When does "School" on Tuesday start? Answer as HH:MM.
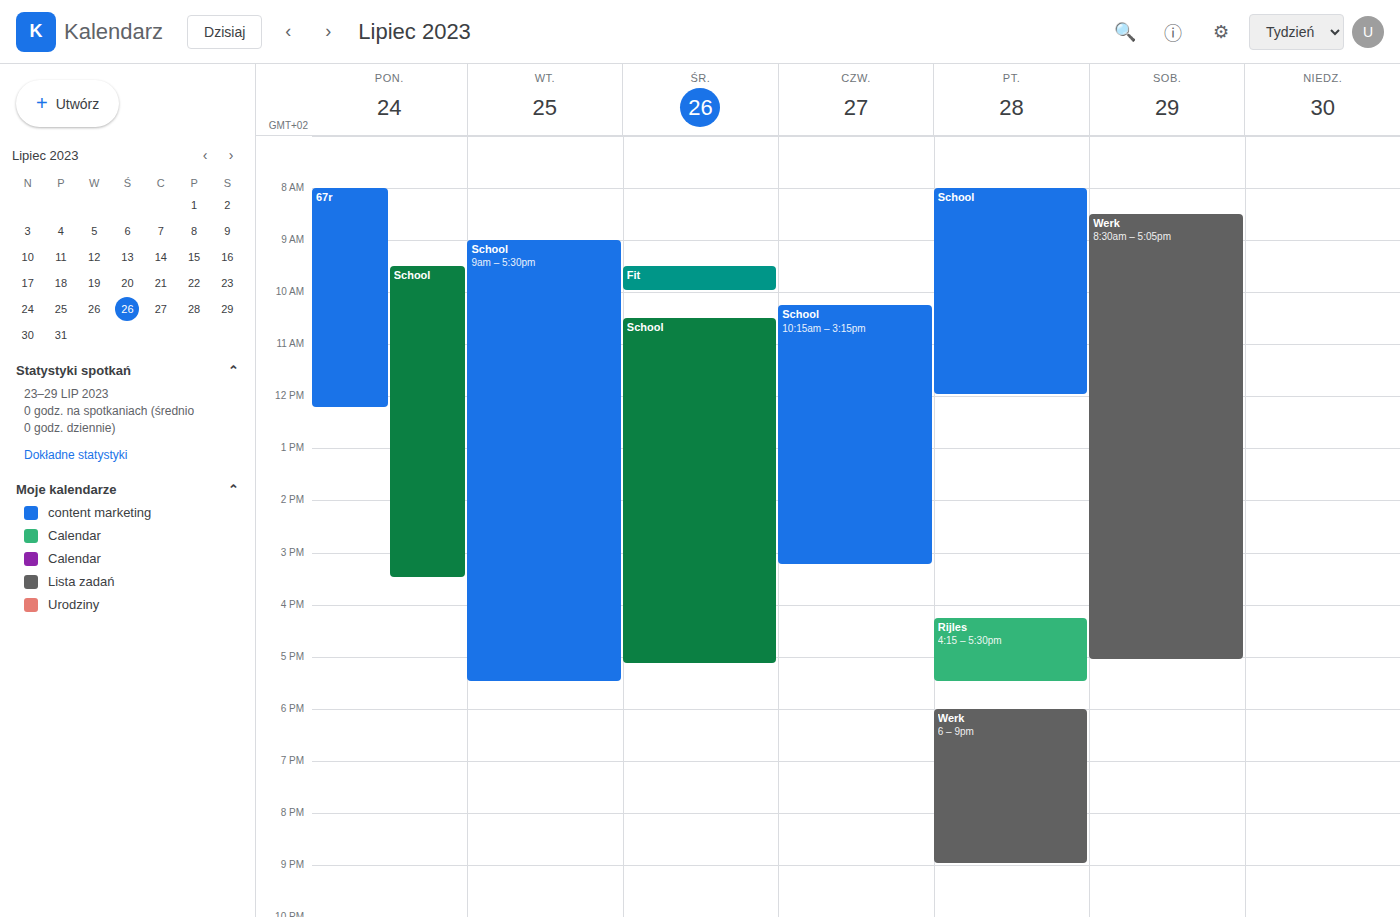
09:00